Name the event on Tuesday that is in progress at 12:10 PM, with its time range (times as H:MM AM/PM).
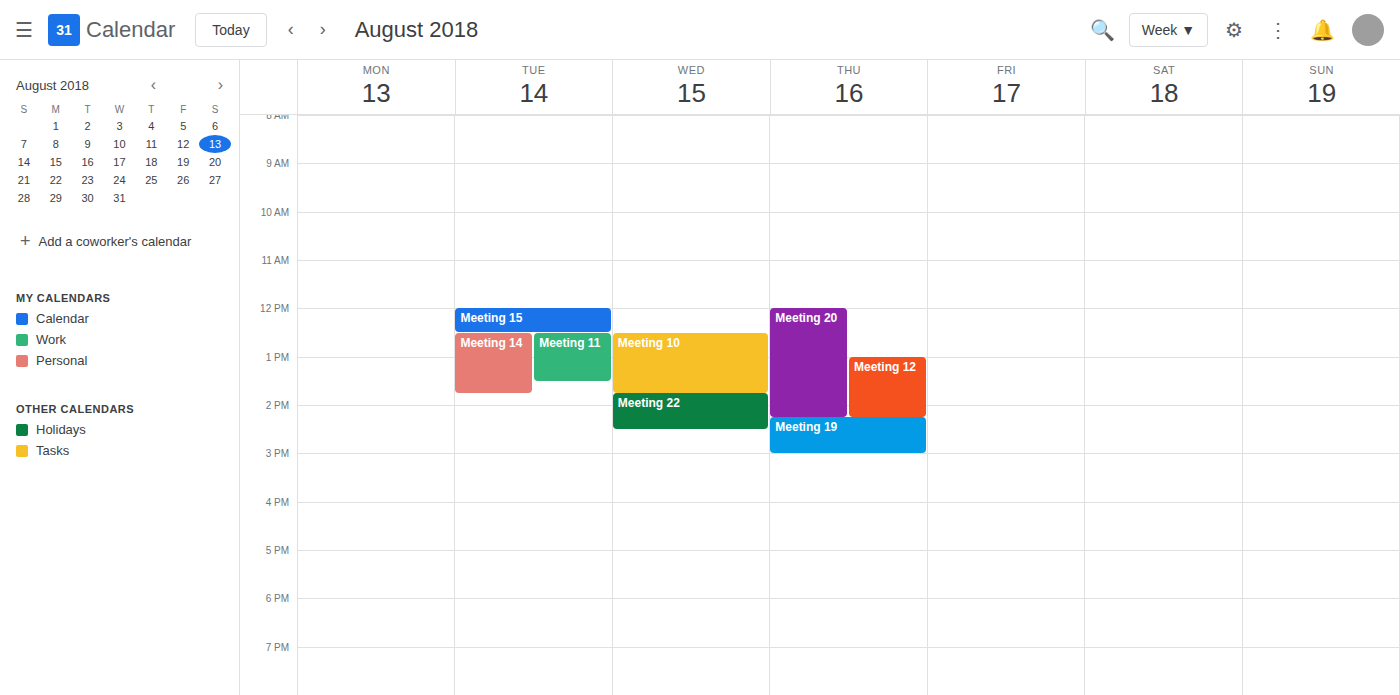
"Meeting 15", 12:00 PM to 12:30 PM